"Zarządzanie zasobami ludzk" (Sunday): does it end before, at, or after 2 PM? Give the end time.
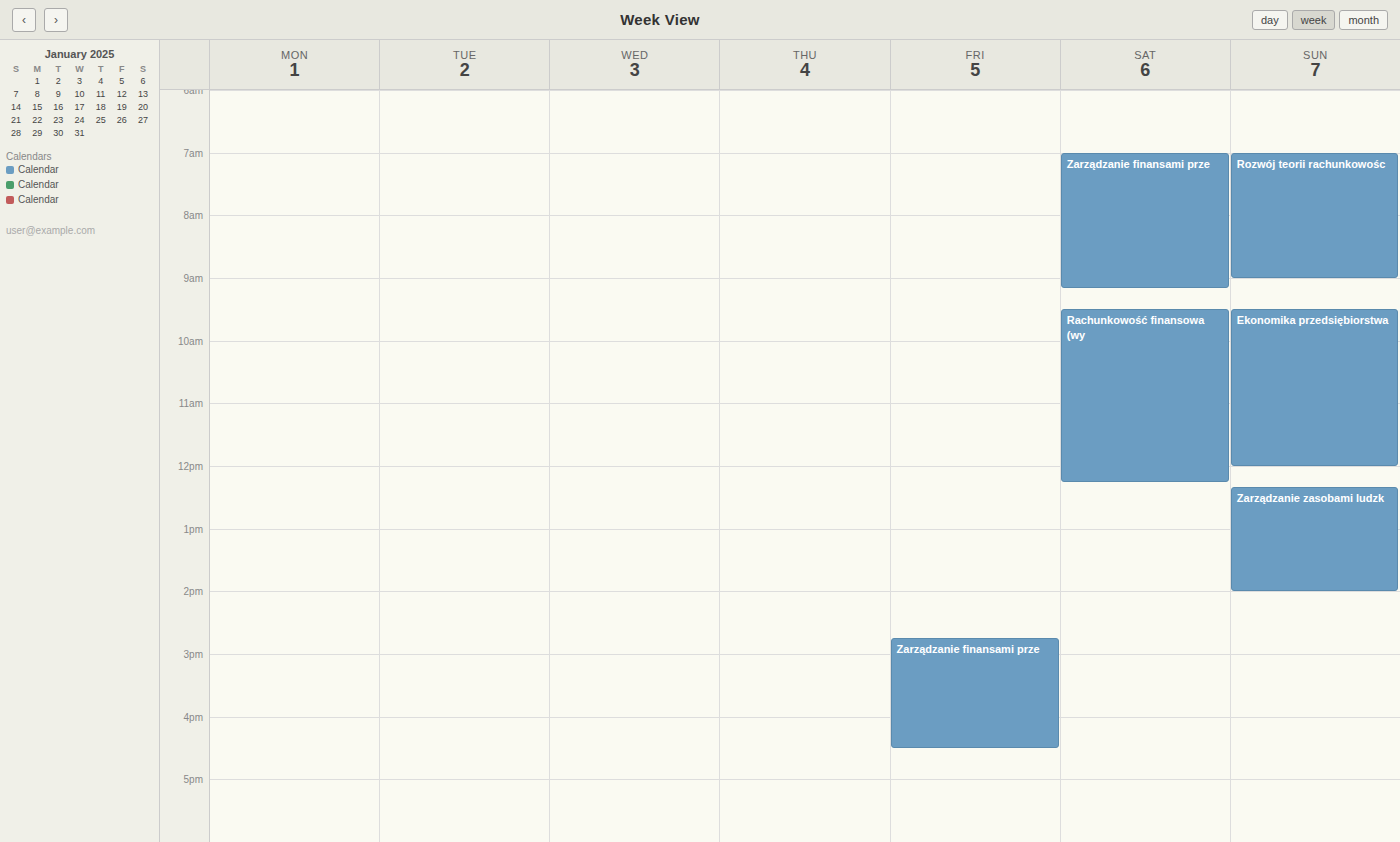
2:00 PM -- exactly at 2 PM, on the 2 PM line.